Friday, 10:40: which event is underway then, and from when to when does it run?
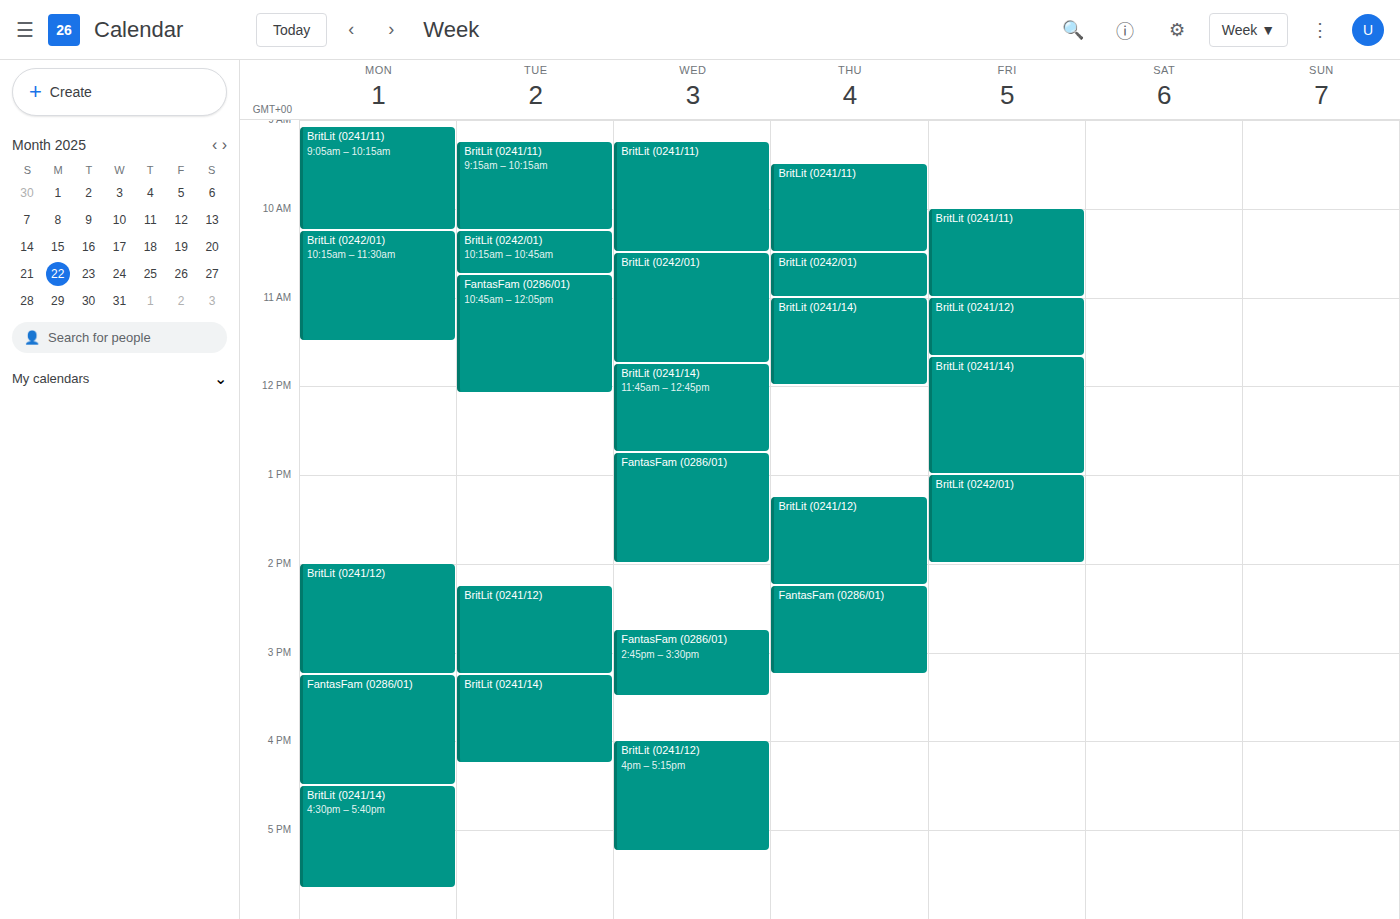
"BritLit (0241/11)", 10:00 to 11:00